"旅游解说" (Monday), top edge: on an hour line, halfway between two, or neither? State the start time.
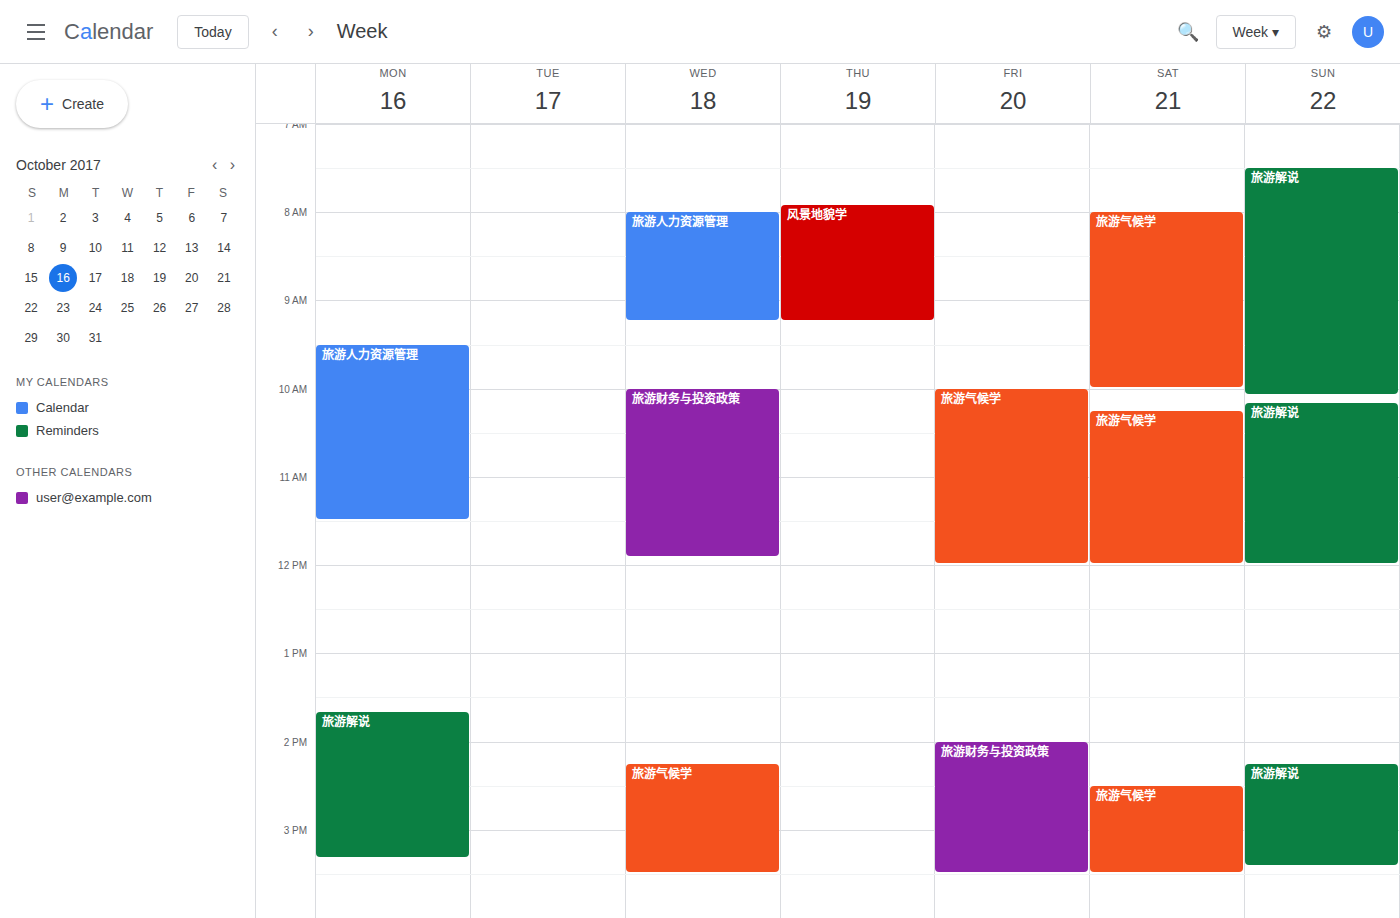
1:40 PM -- neither: 40 minutes below the 1 PM line and 20 minutes above the 2 PM line.